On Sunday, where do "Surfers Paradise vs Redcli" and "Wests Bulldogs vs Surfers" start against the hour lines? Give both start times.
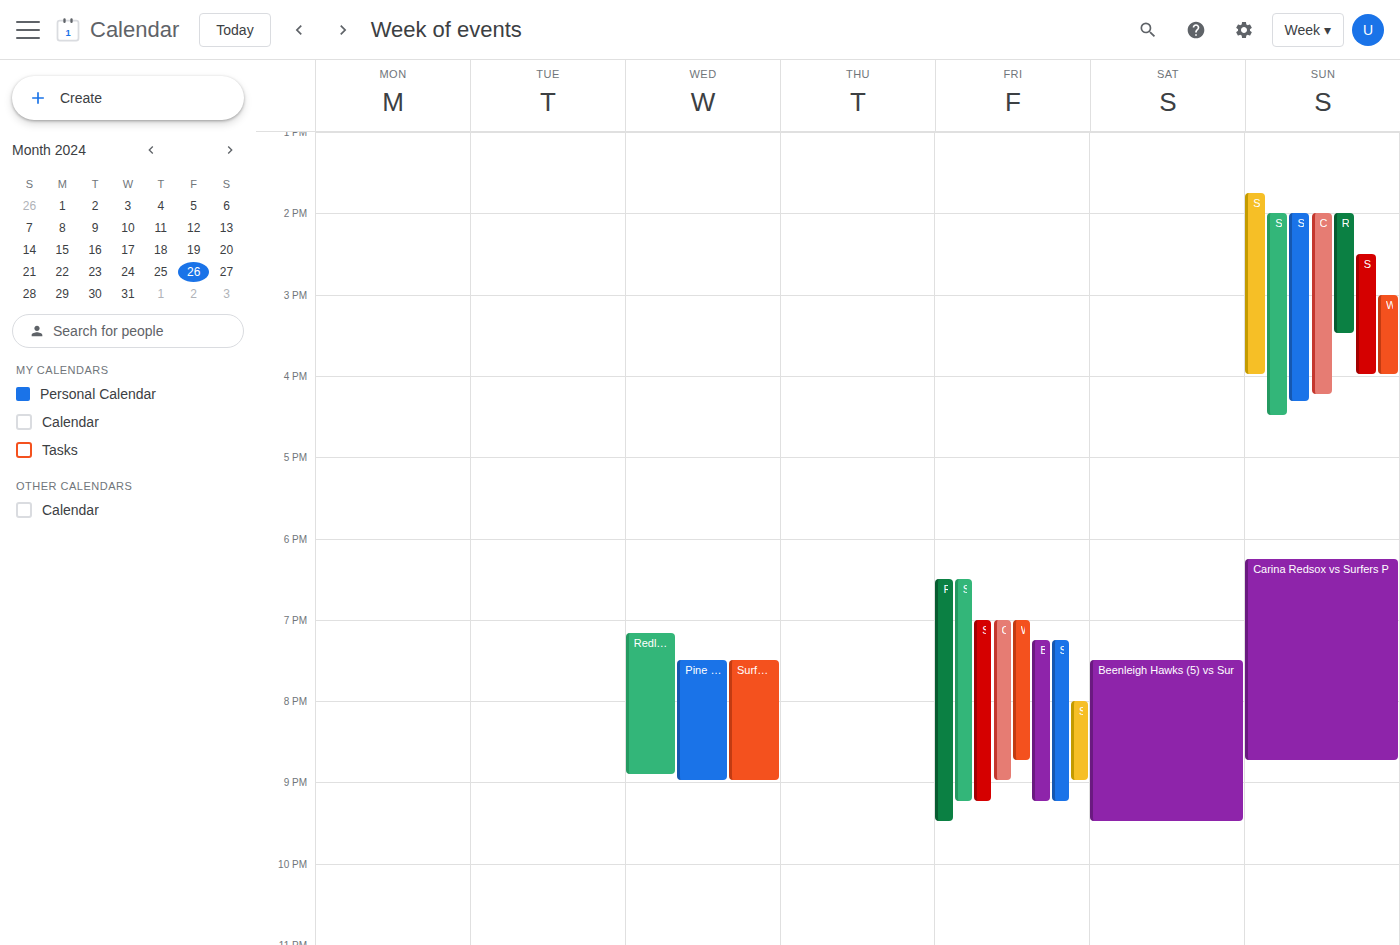
"Surfers Paradise vs Redcli": 14:00, exactly on the 14:00 line. "Wests Bulldogs vs Surfers": 15:00, exactly on the 15:00 line.